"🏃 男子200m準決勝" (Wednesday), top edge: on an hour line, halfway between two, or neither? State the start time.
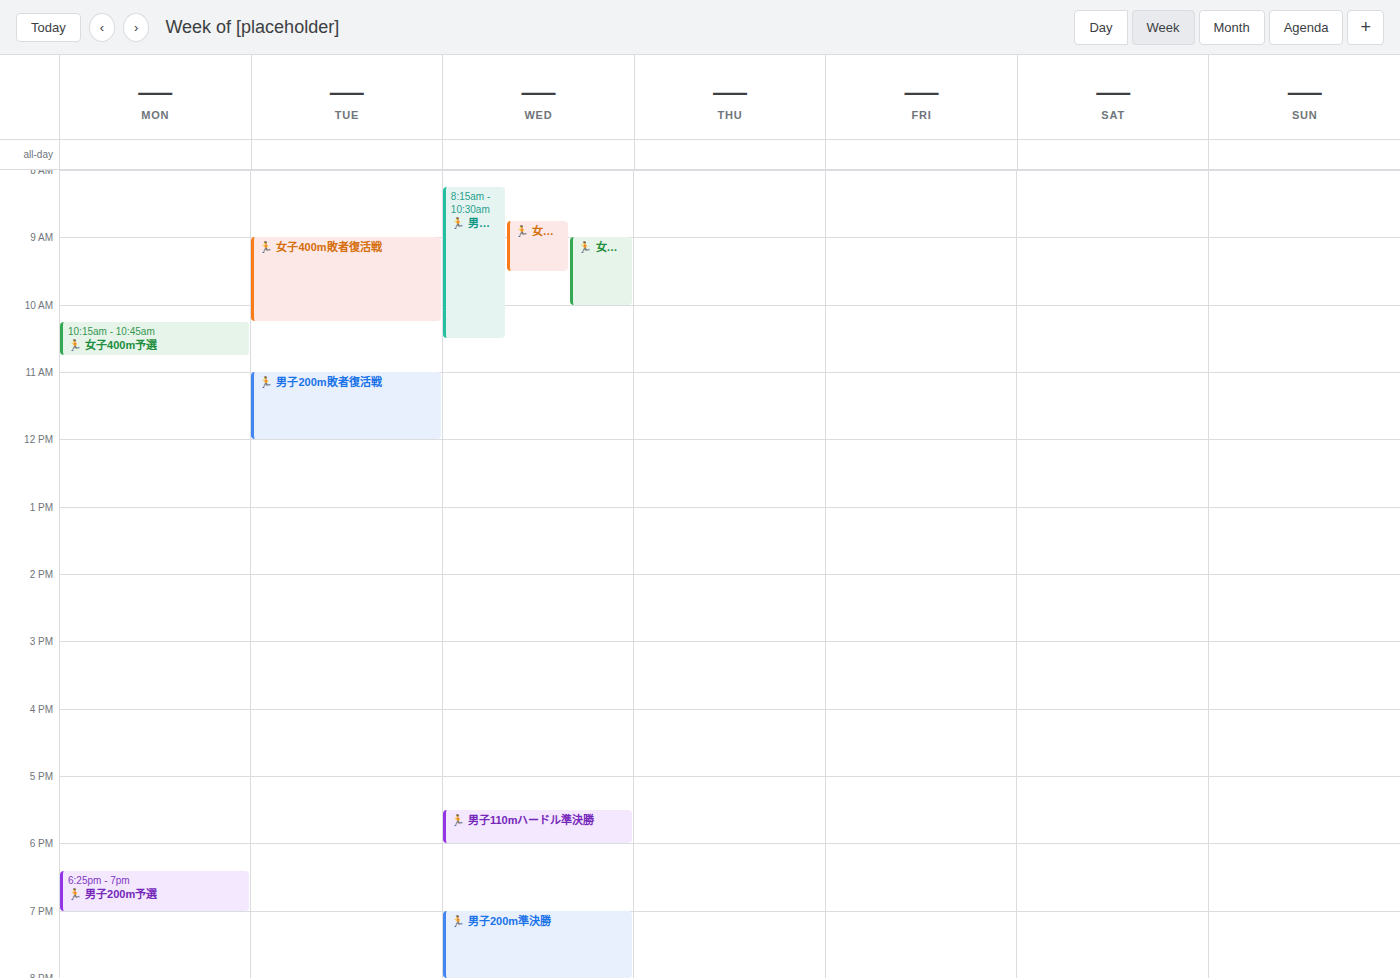
7:00 PM -- exactly on the 7 PM line.